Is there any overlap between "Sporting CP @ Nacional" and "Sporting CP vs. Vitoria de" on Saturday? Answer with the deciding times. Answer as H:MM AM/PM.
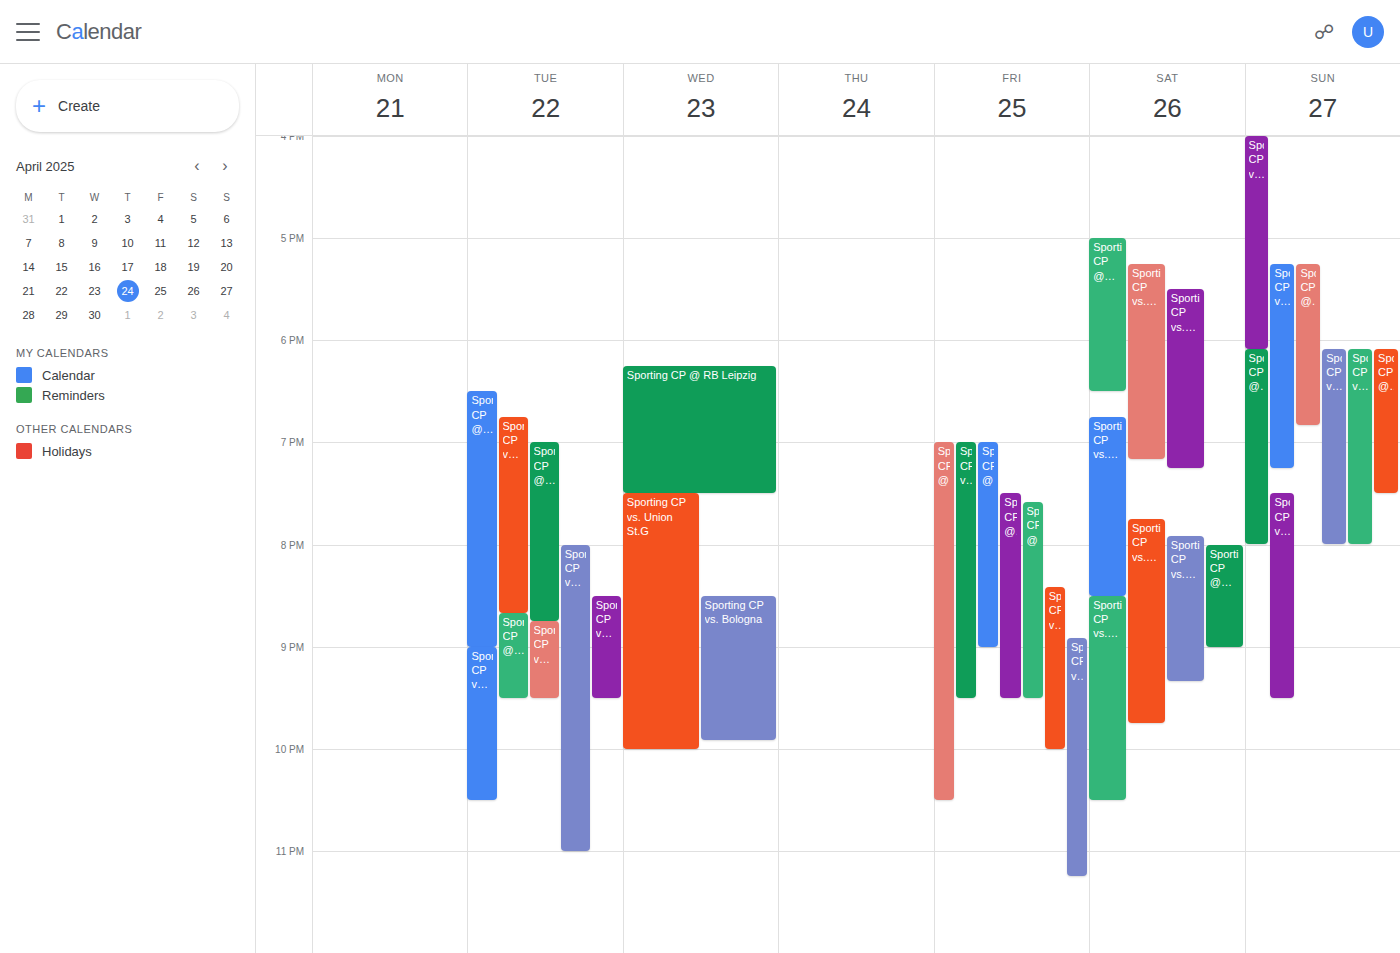
"Sporting CP vs. Vitoria de" starts at 5:15 PM, before "Sporting CP @ Nacional" ends at 6:30 PM -- they overlap.